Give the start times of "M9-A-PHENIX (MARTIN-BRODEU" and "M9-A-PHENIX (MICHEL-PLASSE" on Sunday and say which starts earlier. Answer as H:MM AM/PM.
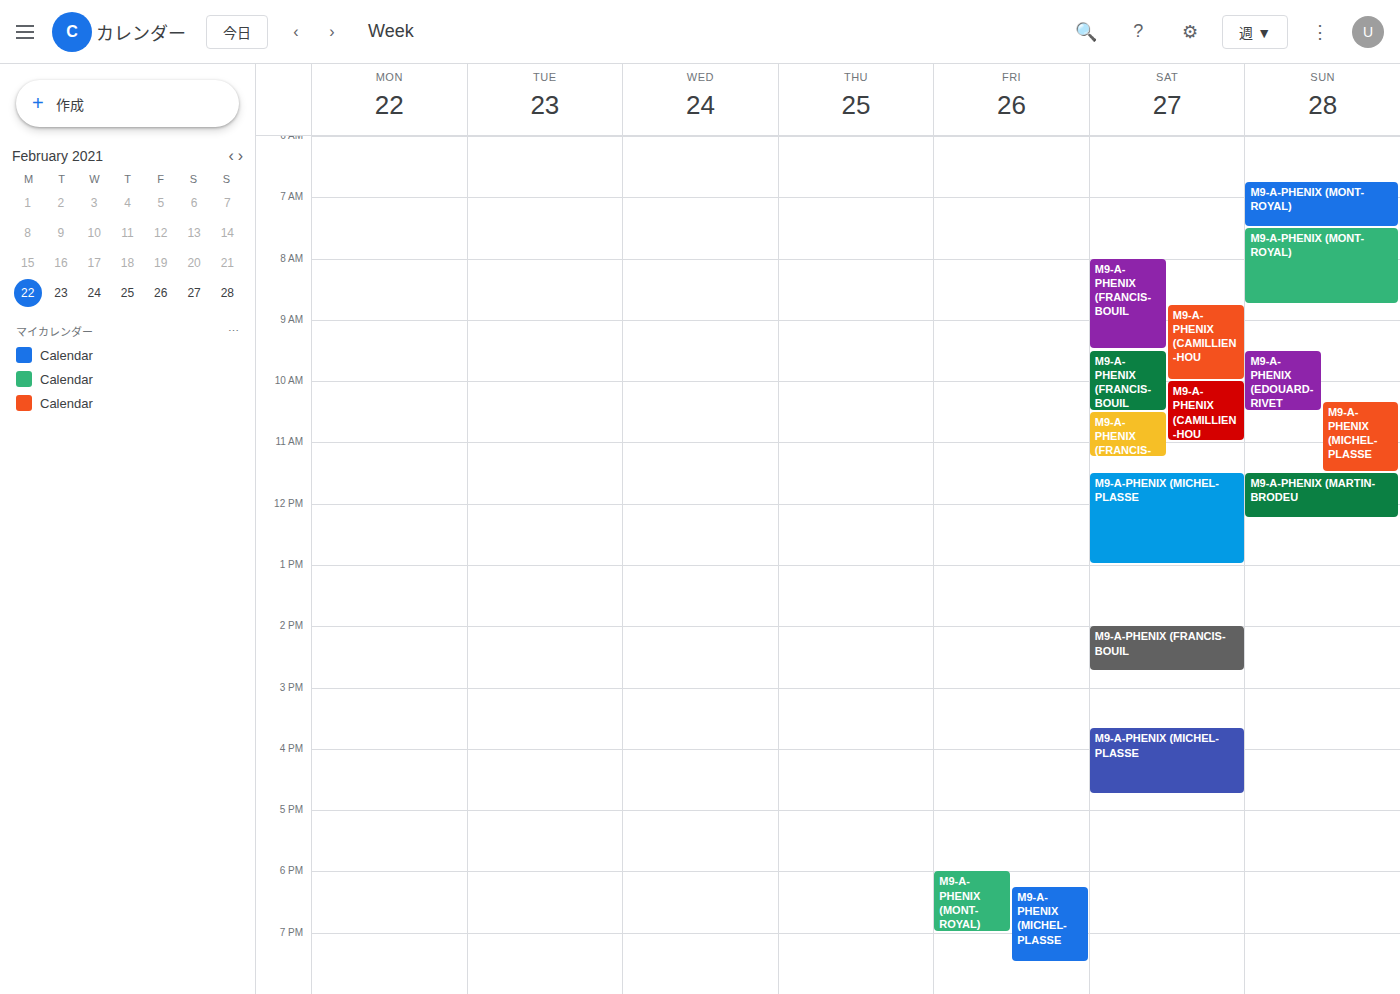
"M9-A-PHENIX (MICHEL-PLASSE" 10:20 AM; "M9-A-PHENIX (MARTIN-BRODEU" 11:30 AM.